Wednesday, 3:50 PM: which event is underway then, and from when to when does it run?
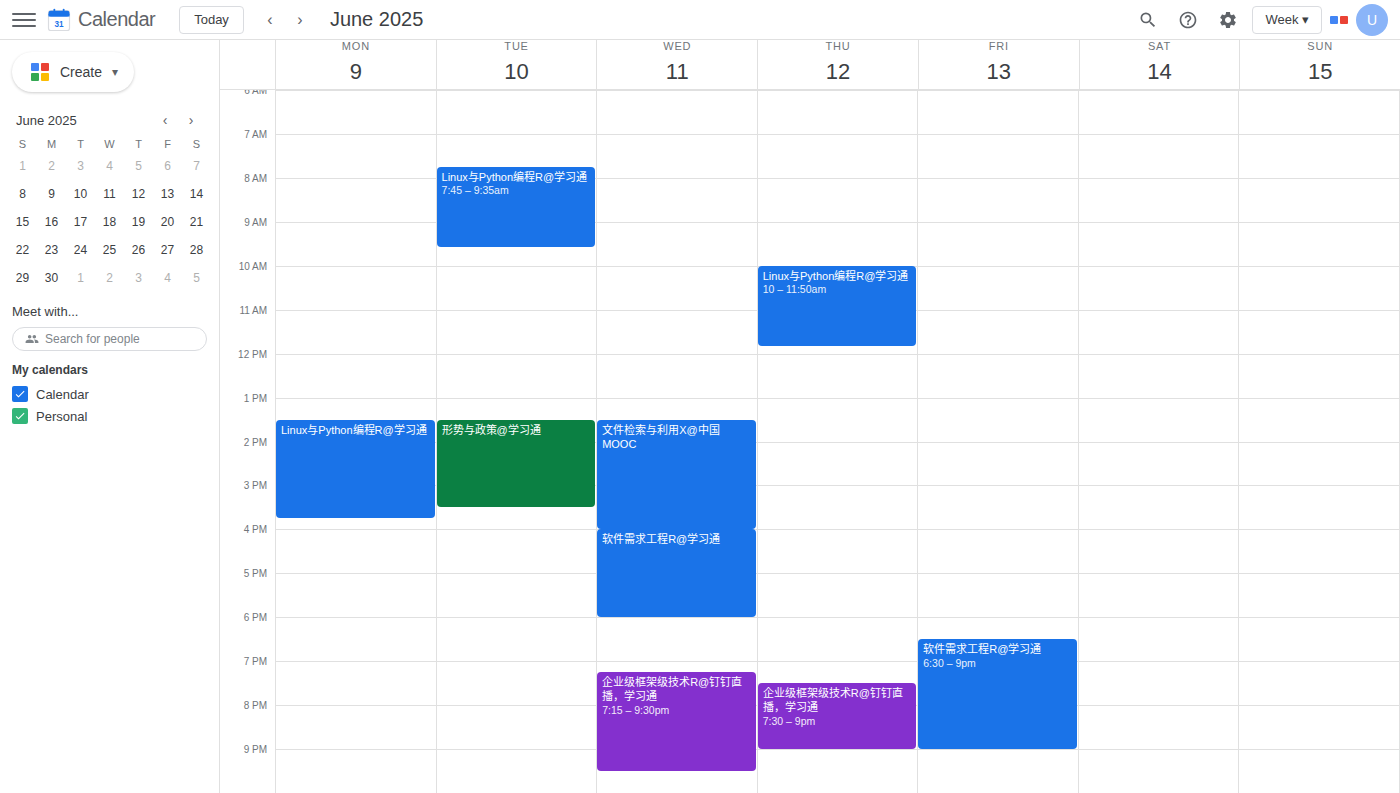
"文件检索与利用X@中国MOOC", 1:30 PM to 4:00 PM